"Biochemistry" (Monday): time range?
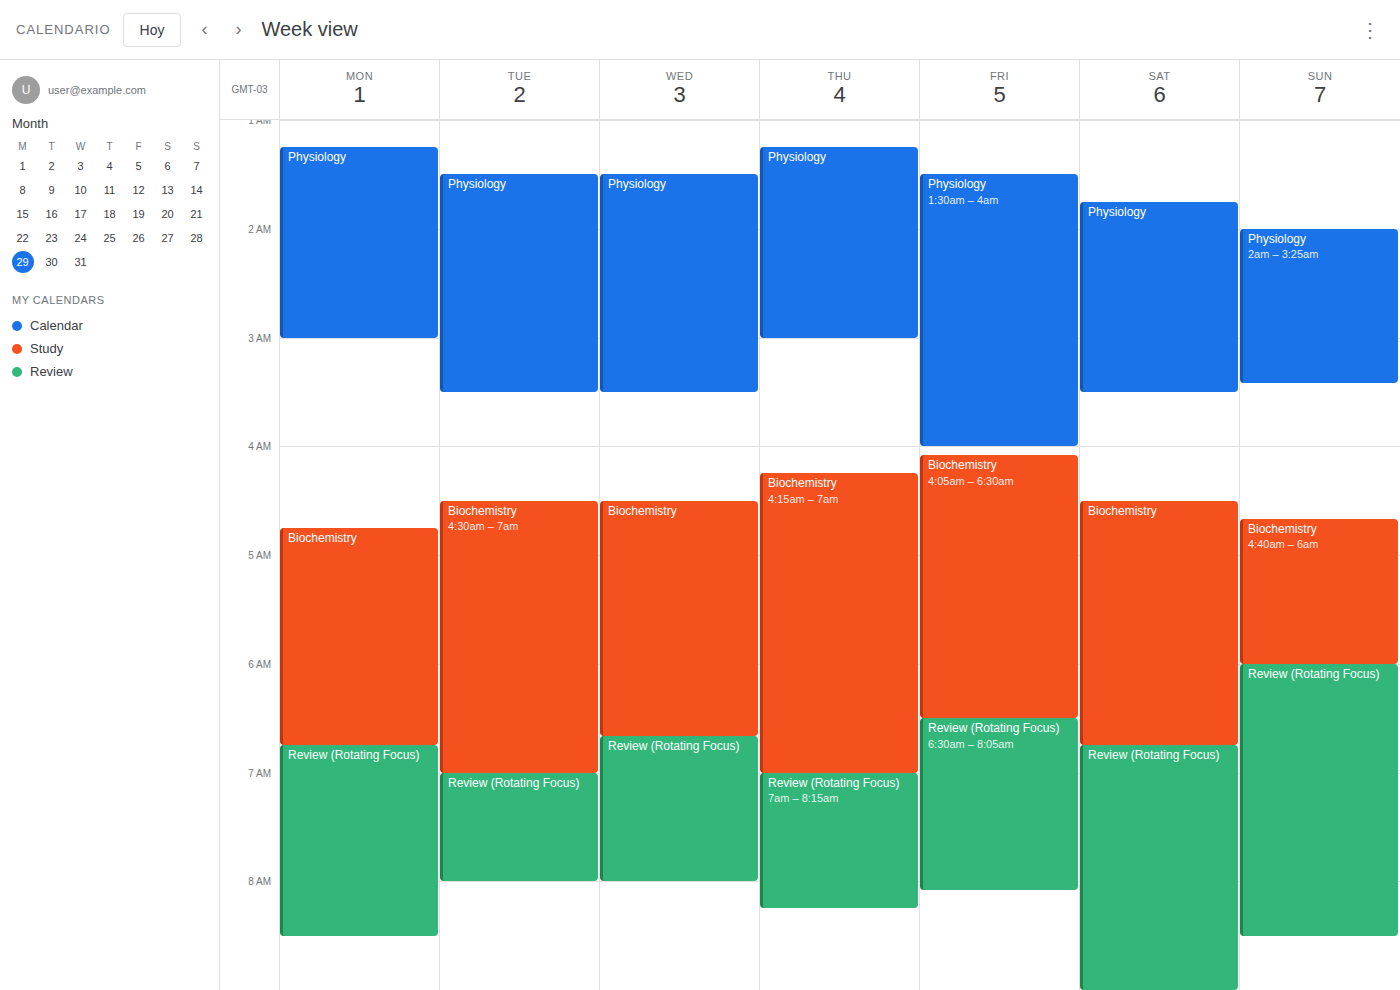
4:45 AM to 6:45 AM